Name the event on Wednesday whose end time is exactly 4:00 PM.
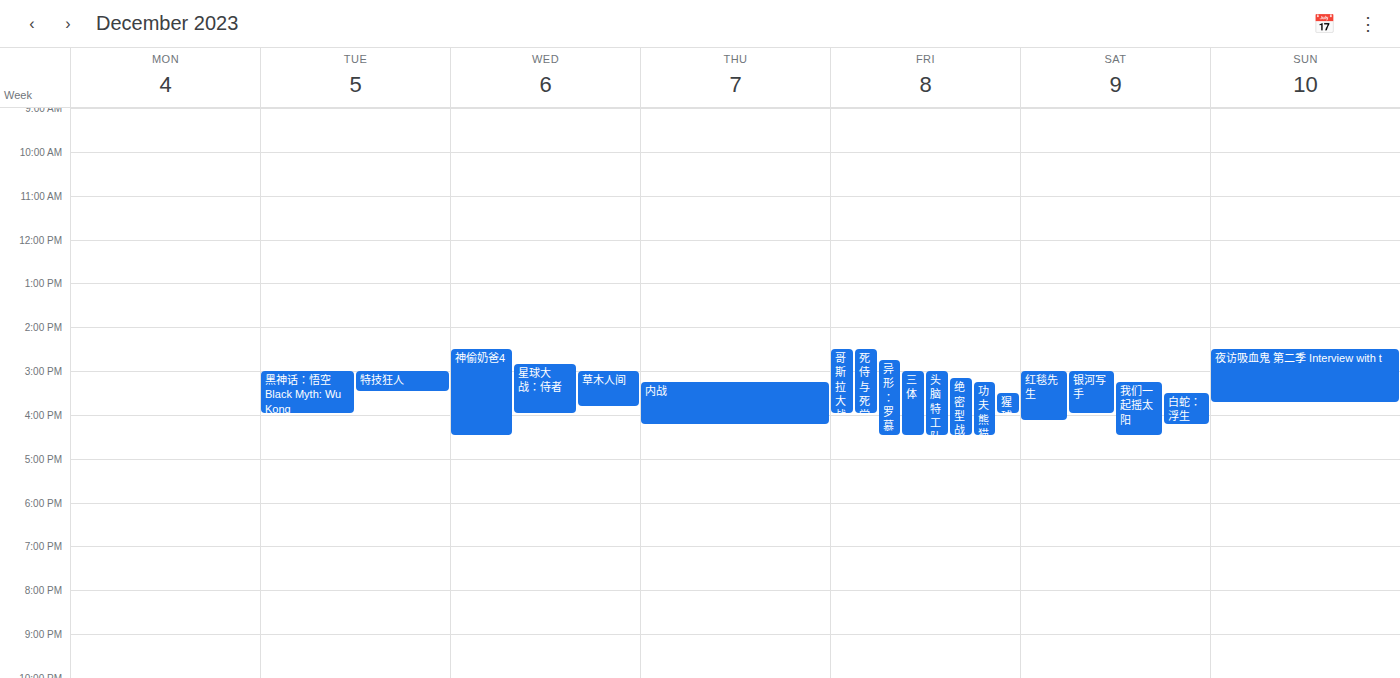
"星球大战：侍者"